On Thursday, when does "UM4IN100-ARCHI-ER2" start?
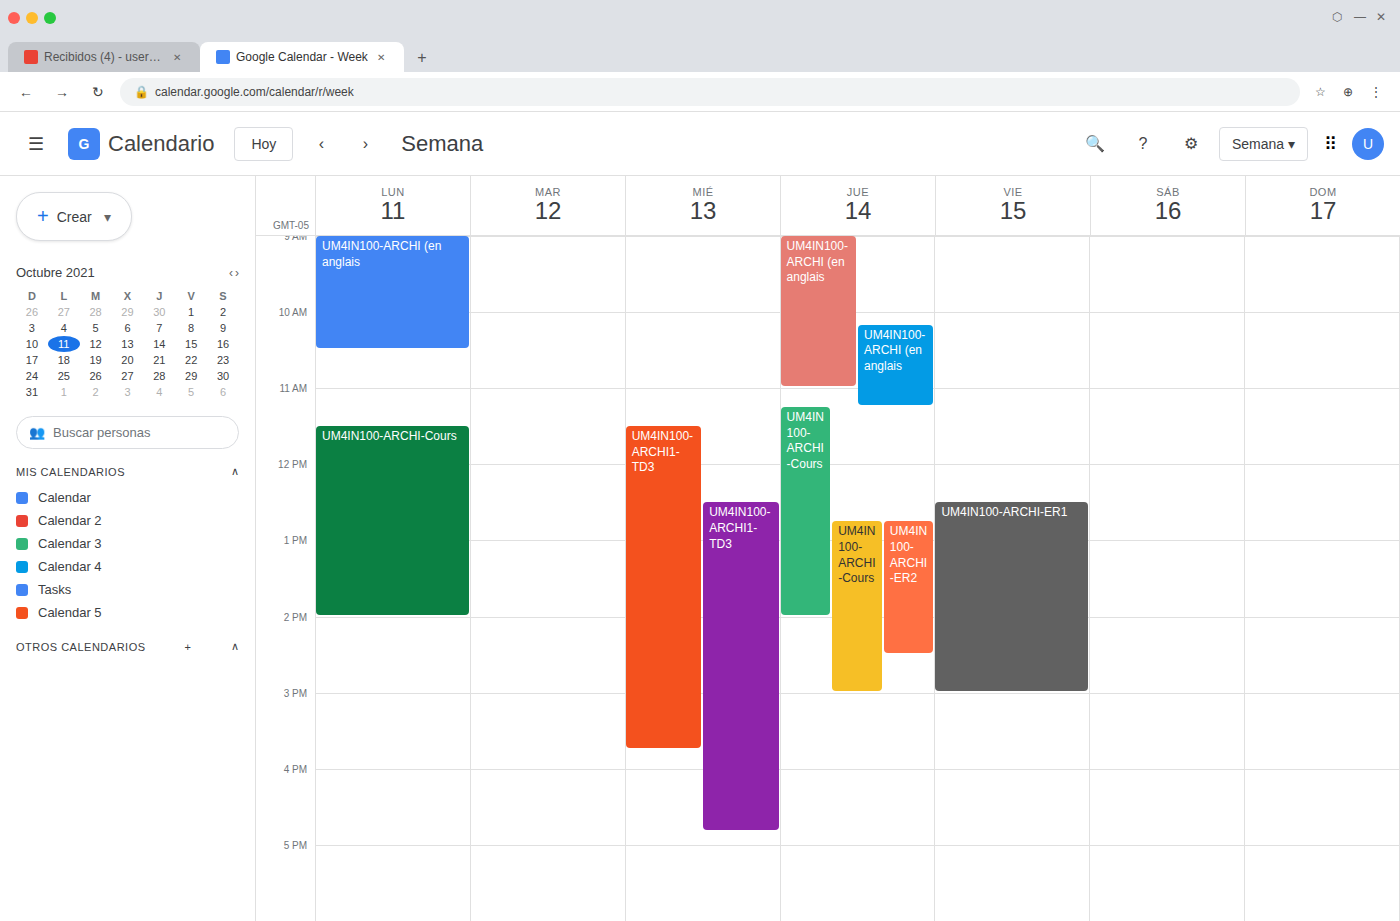
12:45 PM